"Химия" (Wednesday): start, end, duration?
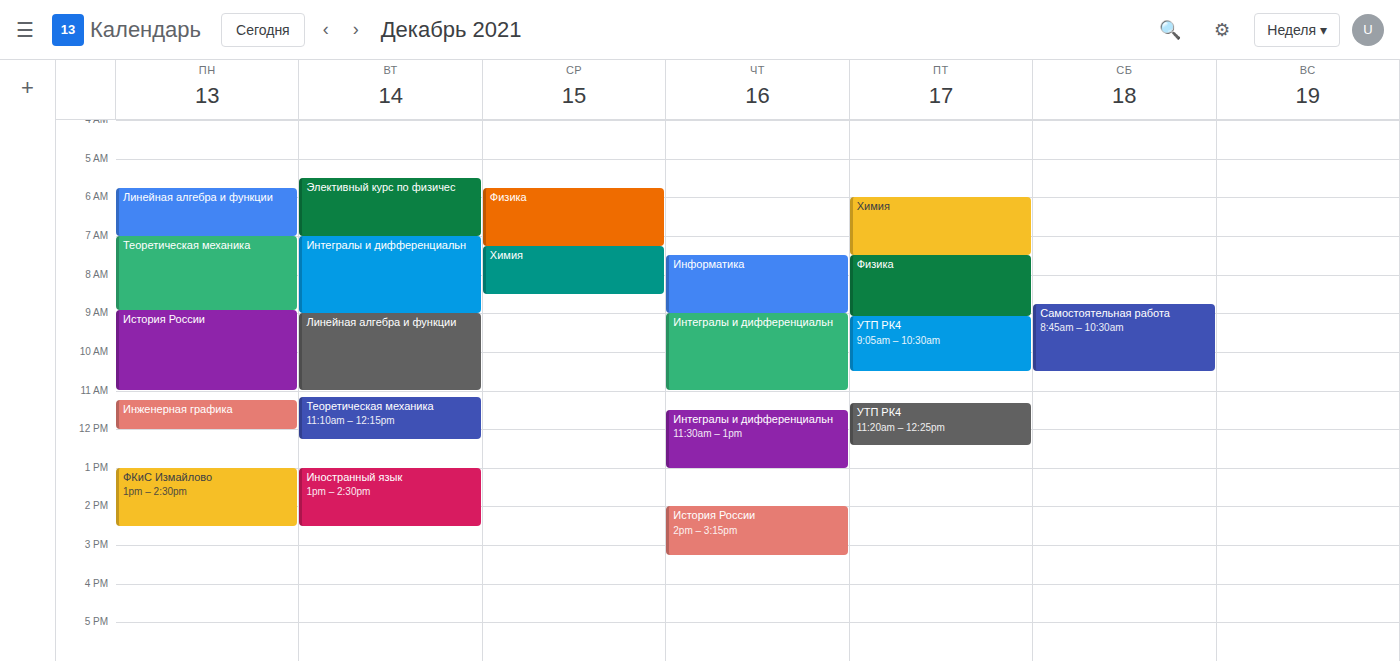
7:15 AM to 8:30 AM, 1 hour 15 minutes